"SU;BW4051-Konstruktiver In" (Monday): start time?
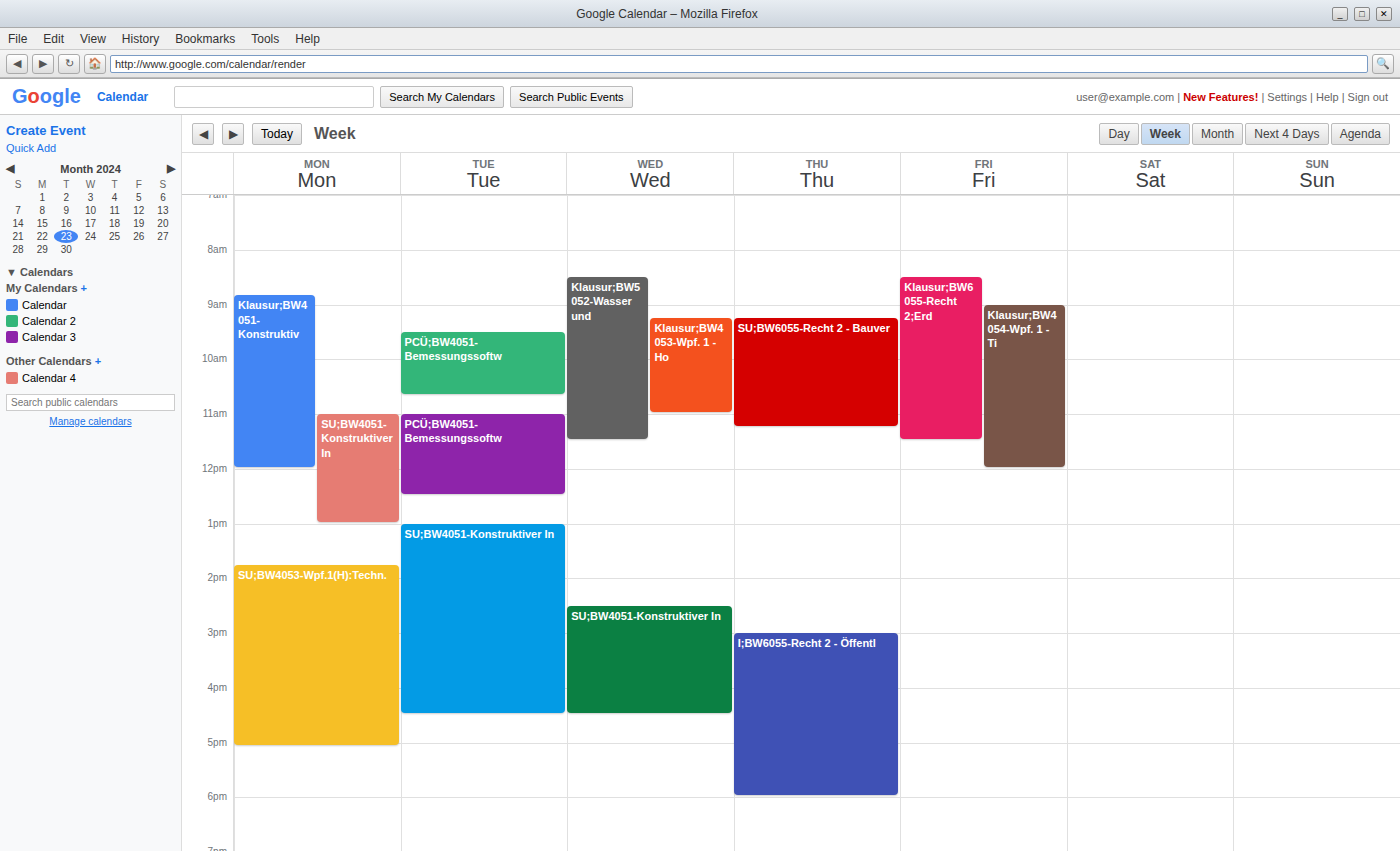
11:00 AM